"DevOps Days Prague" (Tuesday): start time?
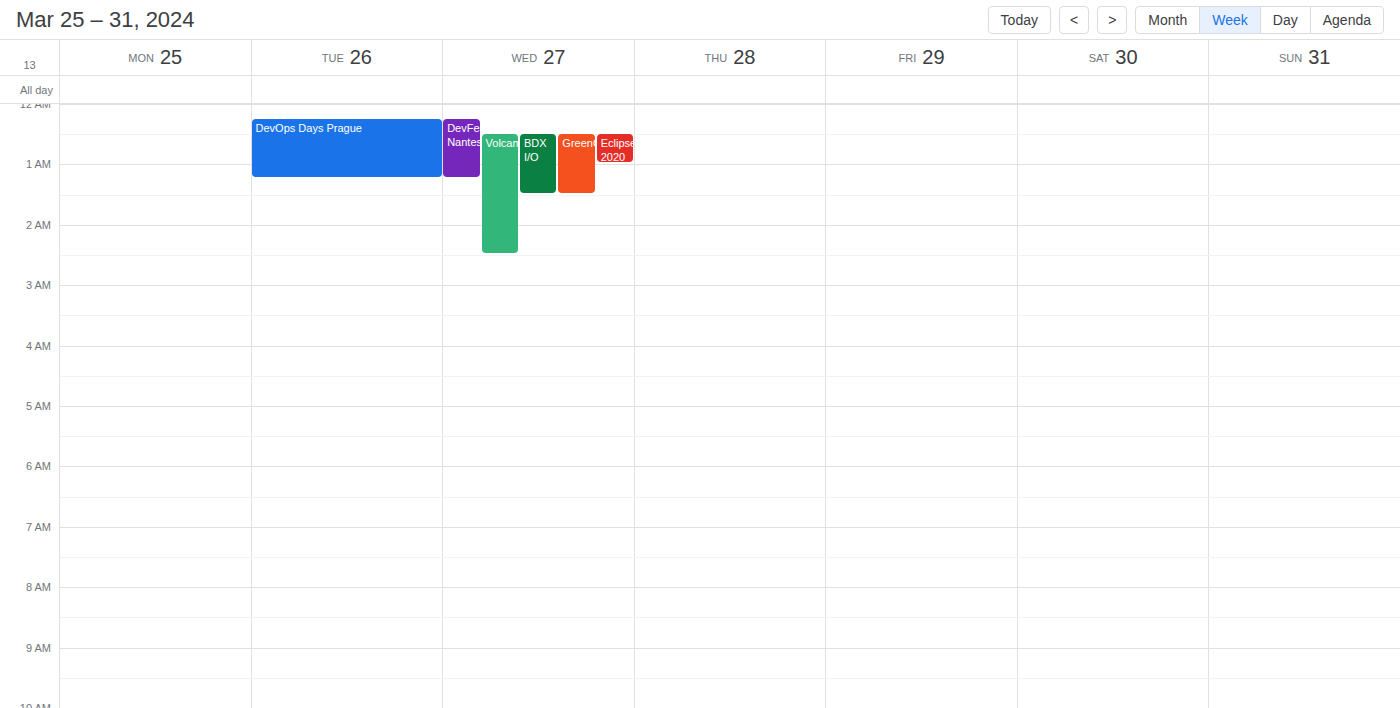
12:15 AM